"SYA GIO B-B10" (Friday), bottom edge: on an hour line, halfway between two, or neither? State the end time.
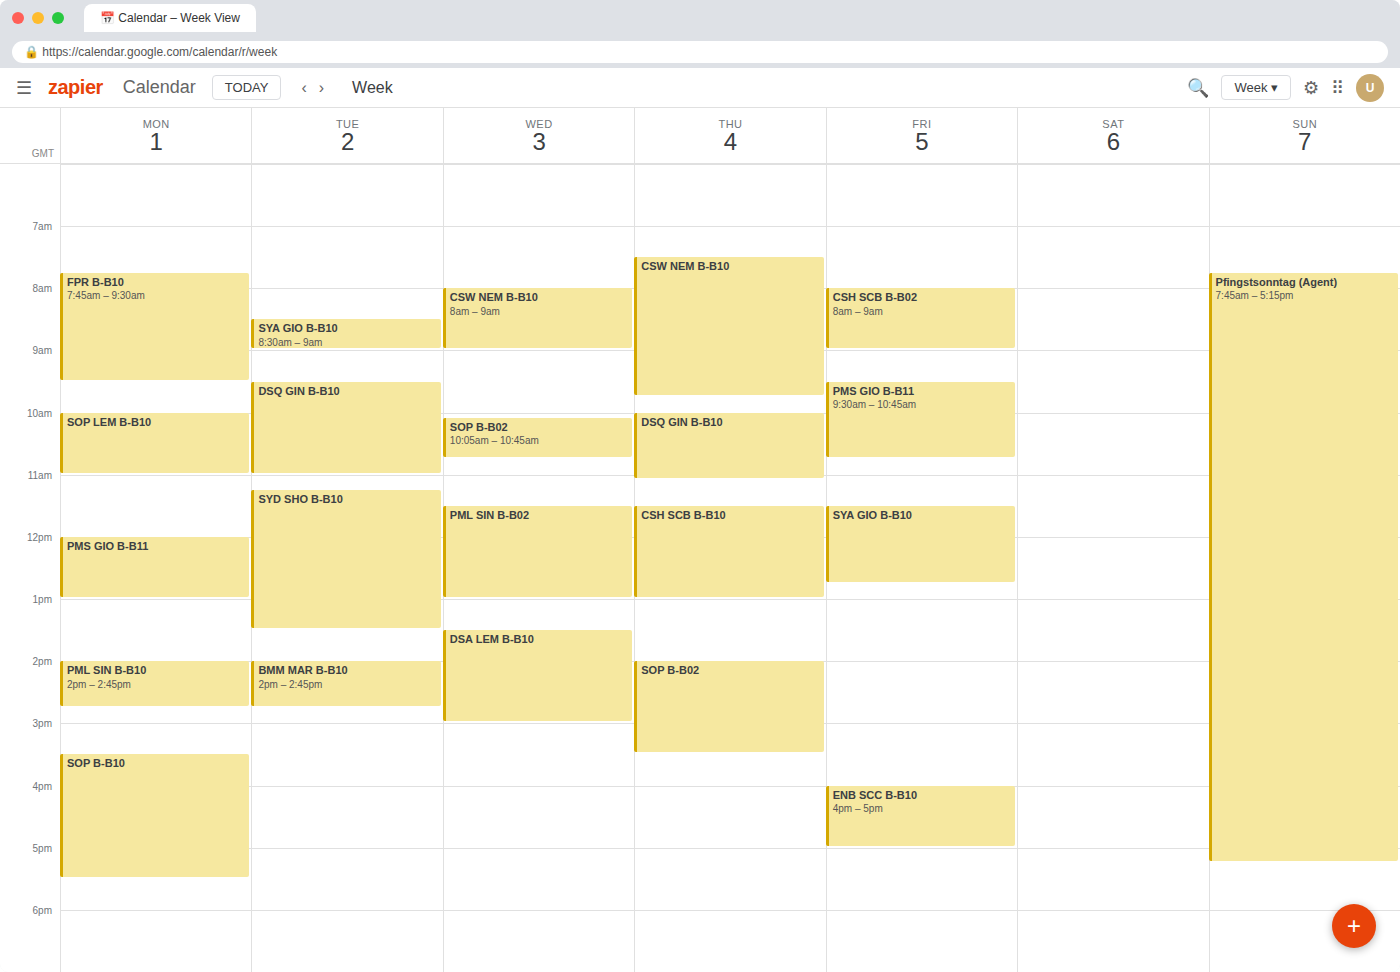
12:45 -- neither: three quarters of the way from the 12:00 line to the 13:00 line.